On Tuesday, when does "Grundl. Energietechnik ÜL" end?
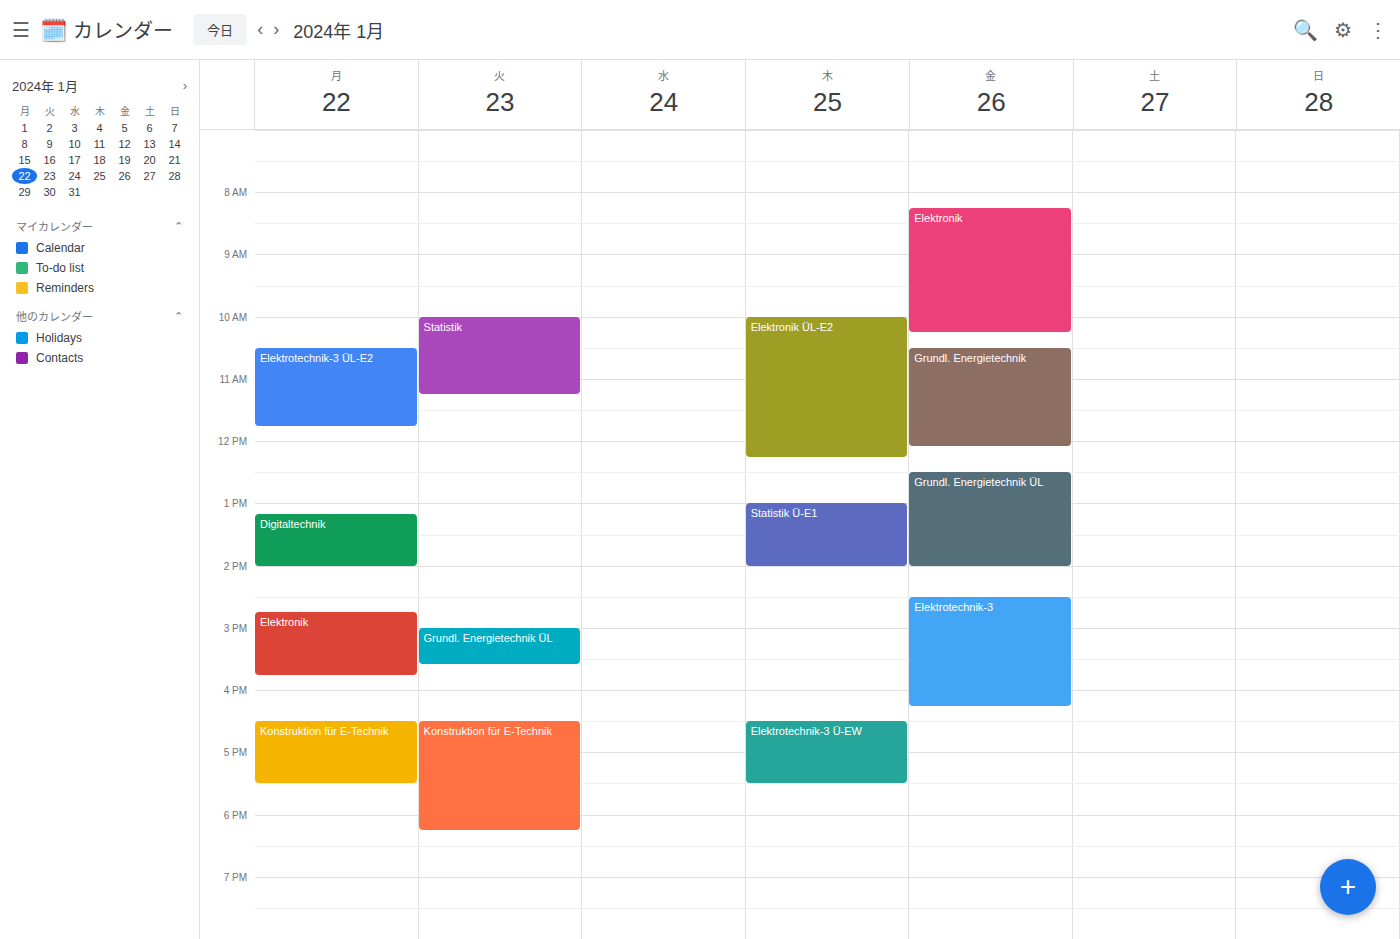
3:35 PM